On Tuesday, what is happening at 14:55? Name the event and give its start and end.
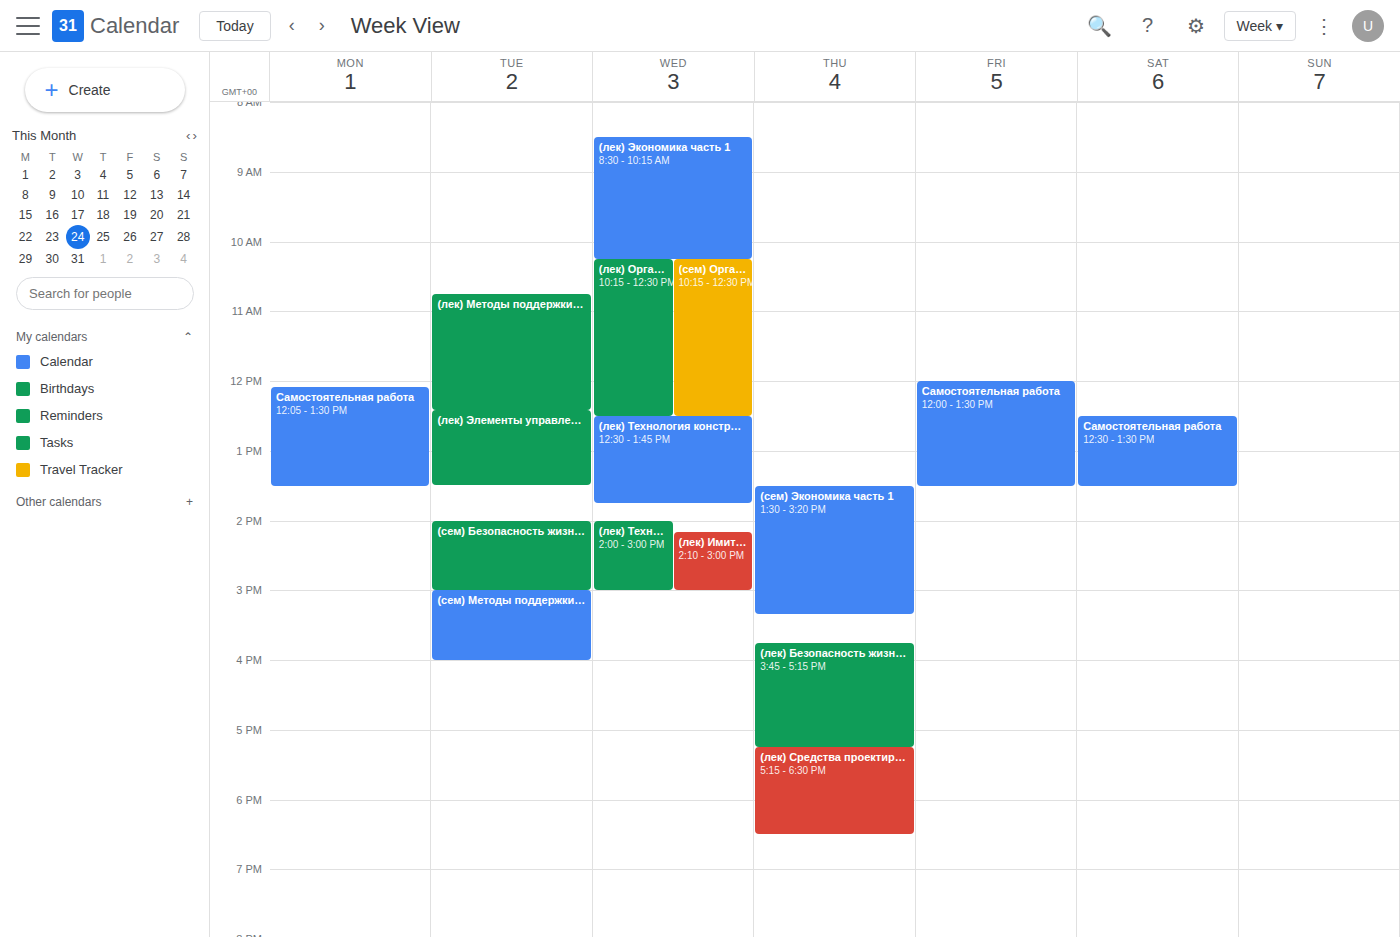
"(сем) Безопасность жизнеде", 14:00 to 15:00